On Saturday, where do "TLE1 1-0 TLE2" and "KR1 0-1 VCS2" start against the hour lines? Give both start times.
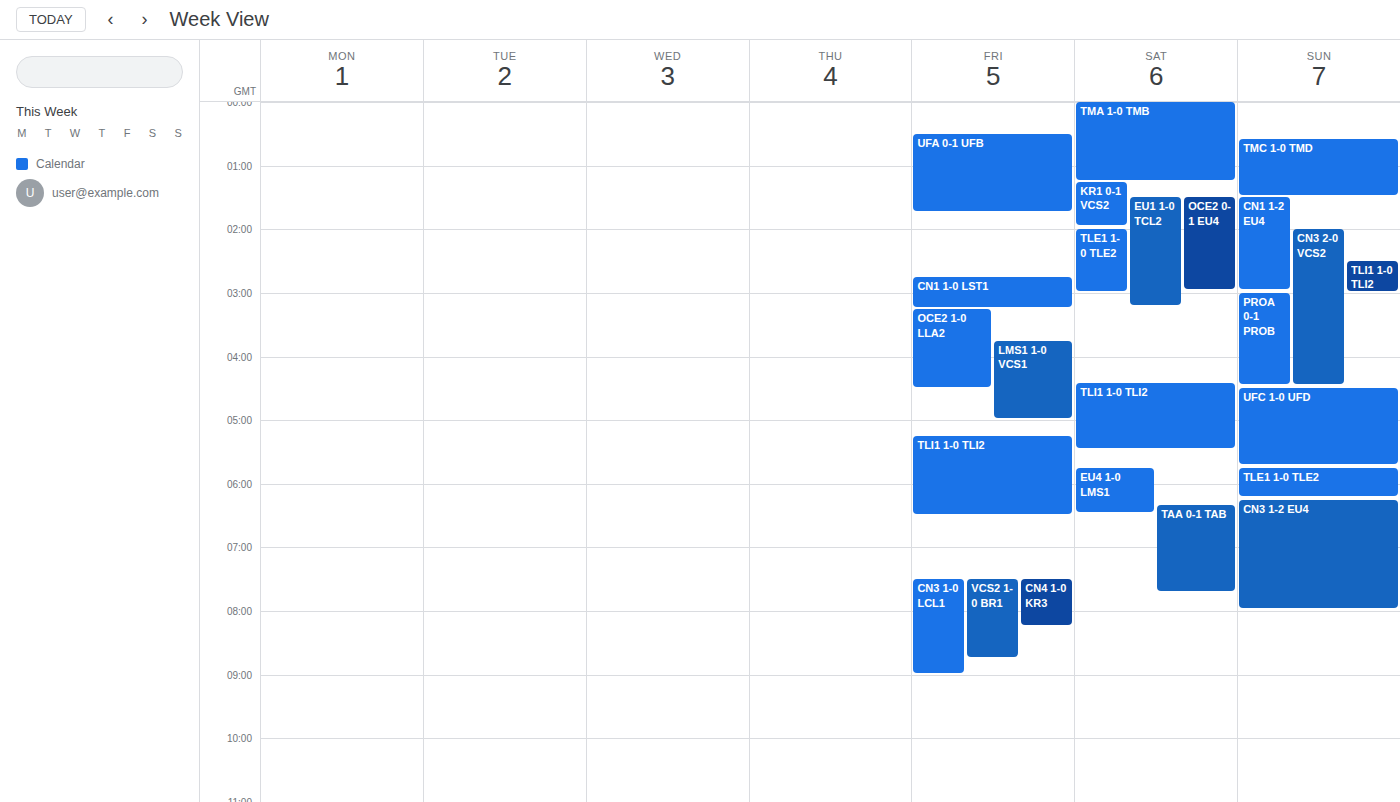
"TLE1 1-0 TLE2": 2:00 AM, exactly on the 2 AM line. "KR1 0-1 VCS2": 1:15 AM, neither: a quarter of the way from the 1 AM line to the 2 AM line.